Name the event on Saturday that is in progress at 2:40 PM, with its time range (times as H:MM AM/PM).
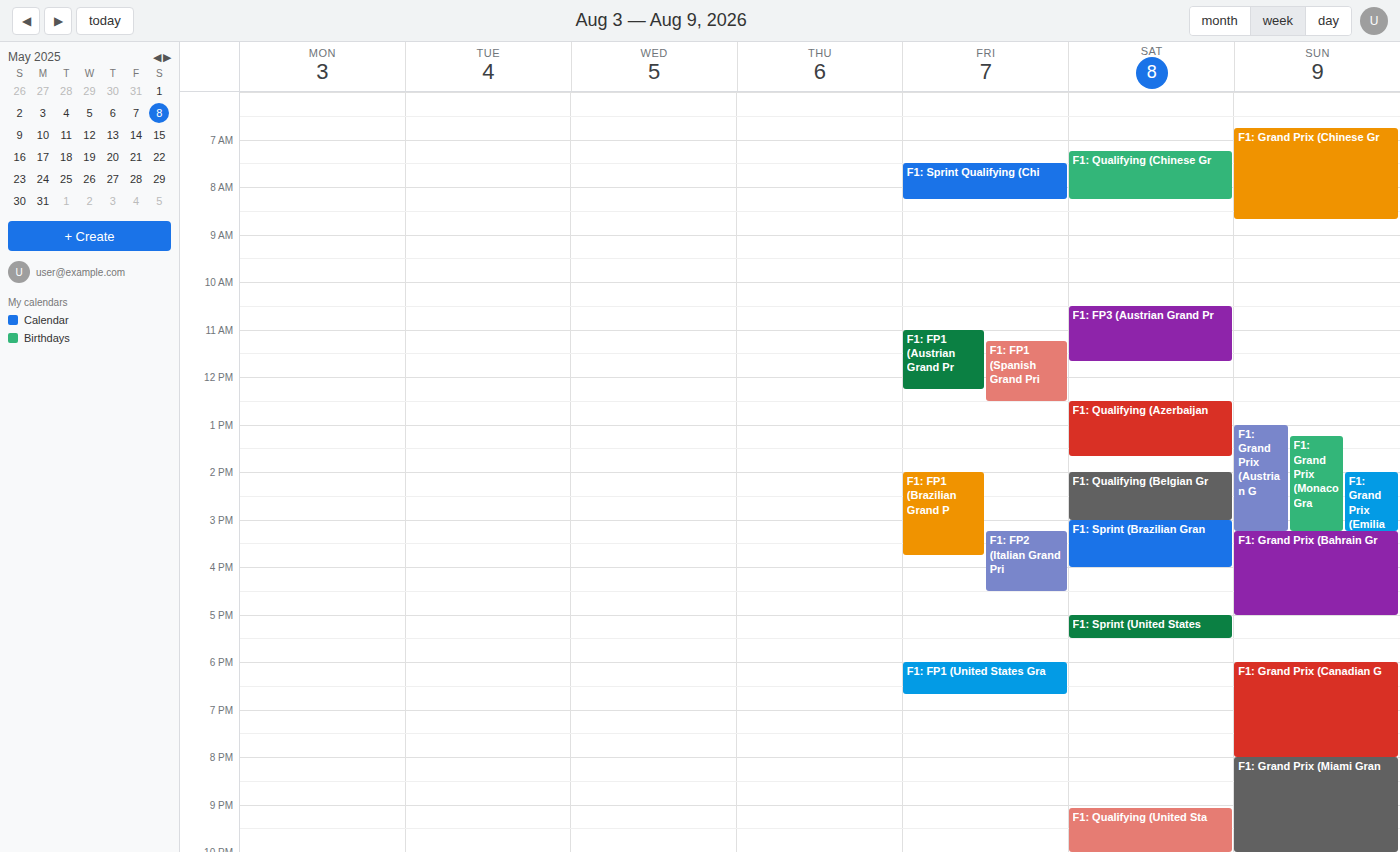
"F1: Qualifying (Belgian Gr", 2:00 PM to 3:00 PM